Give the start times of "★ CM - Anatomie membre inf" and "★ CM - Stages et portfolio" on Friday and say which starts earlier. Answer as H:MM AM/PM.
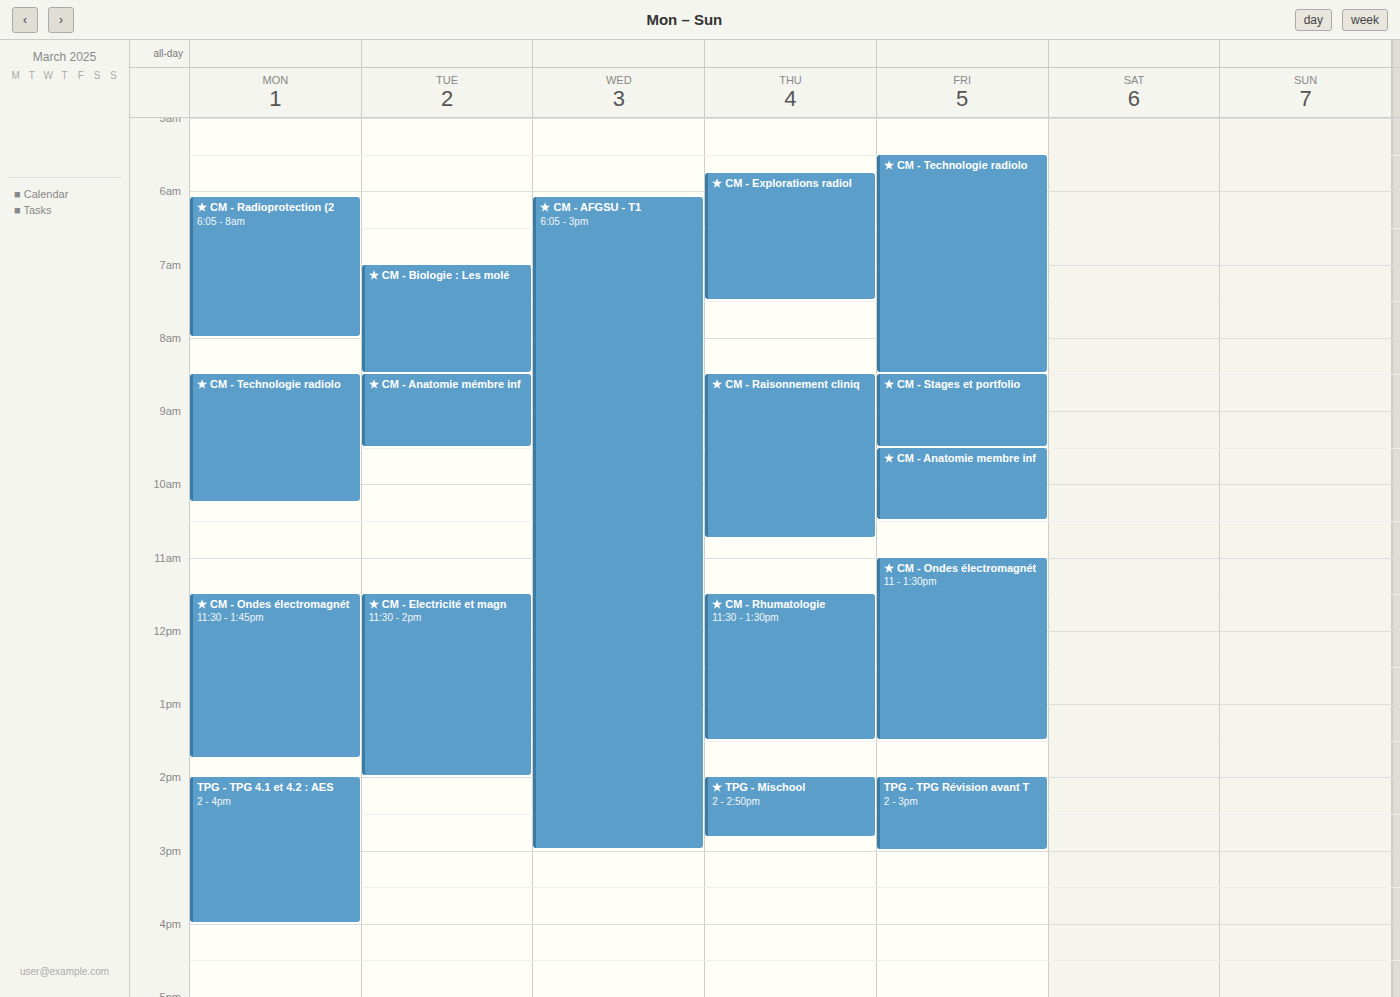
"★ CM - Stages et portfolio" 8:30 AM; "★ CM - Anatomie membre inf" 9:30 AM.